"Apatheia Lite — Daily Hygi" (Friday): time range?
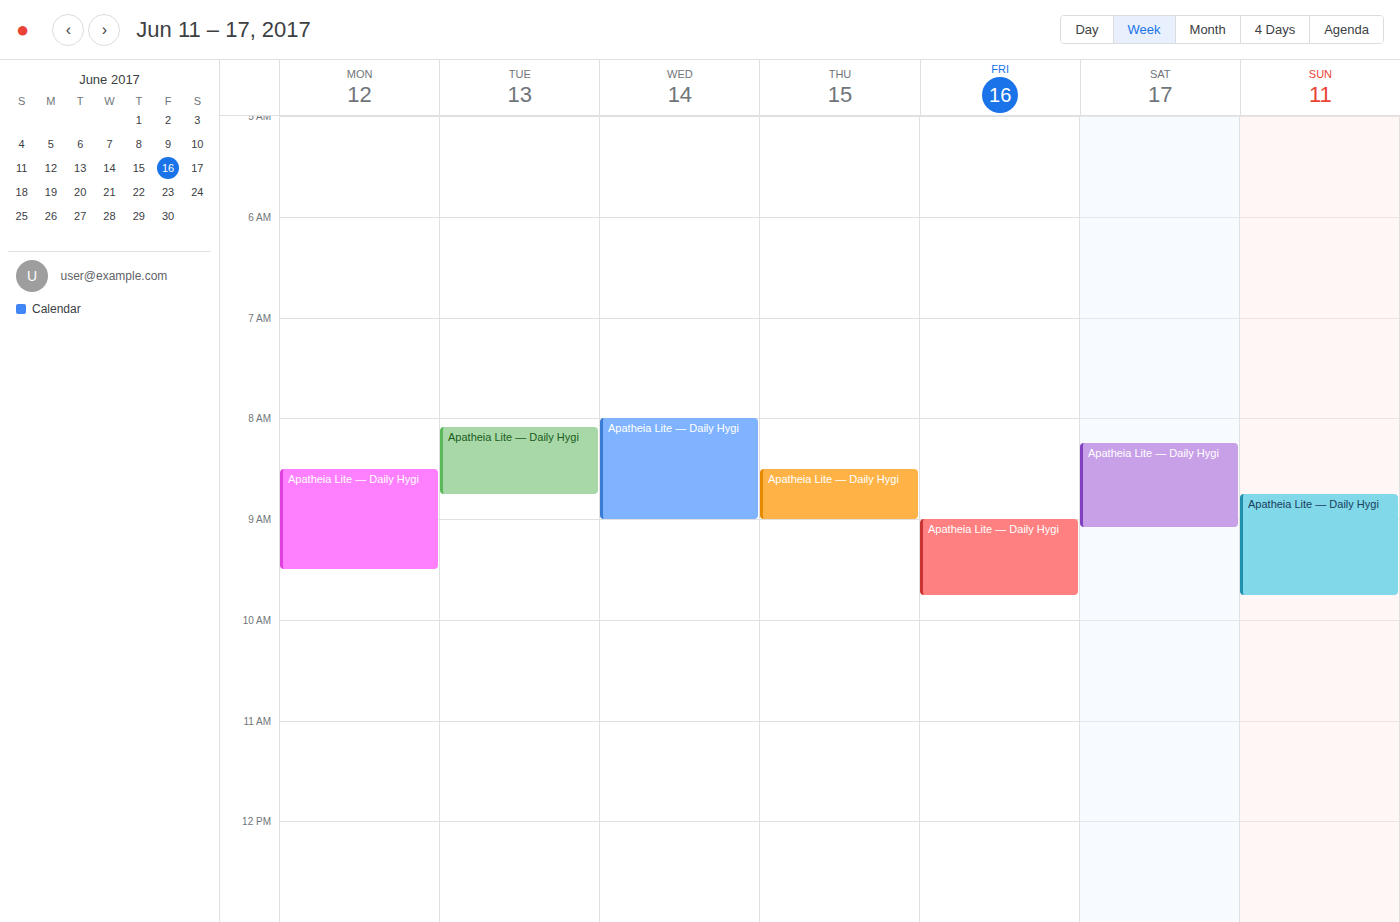
09:00 to 09:45